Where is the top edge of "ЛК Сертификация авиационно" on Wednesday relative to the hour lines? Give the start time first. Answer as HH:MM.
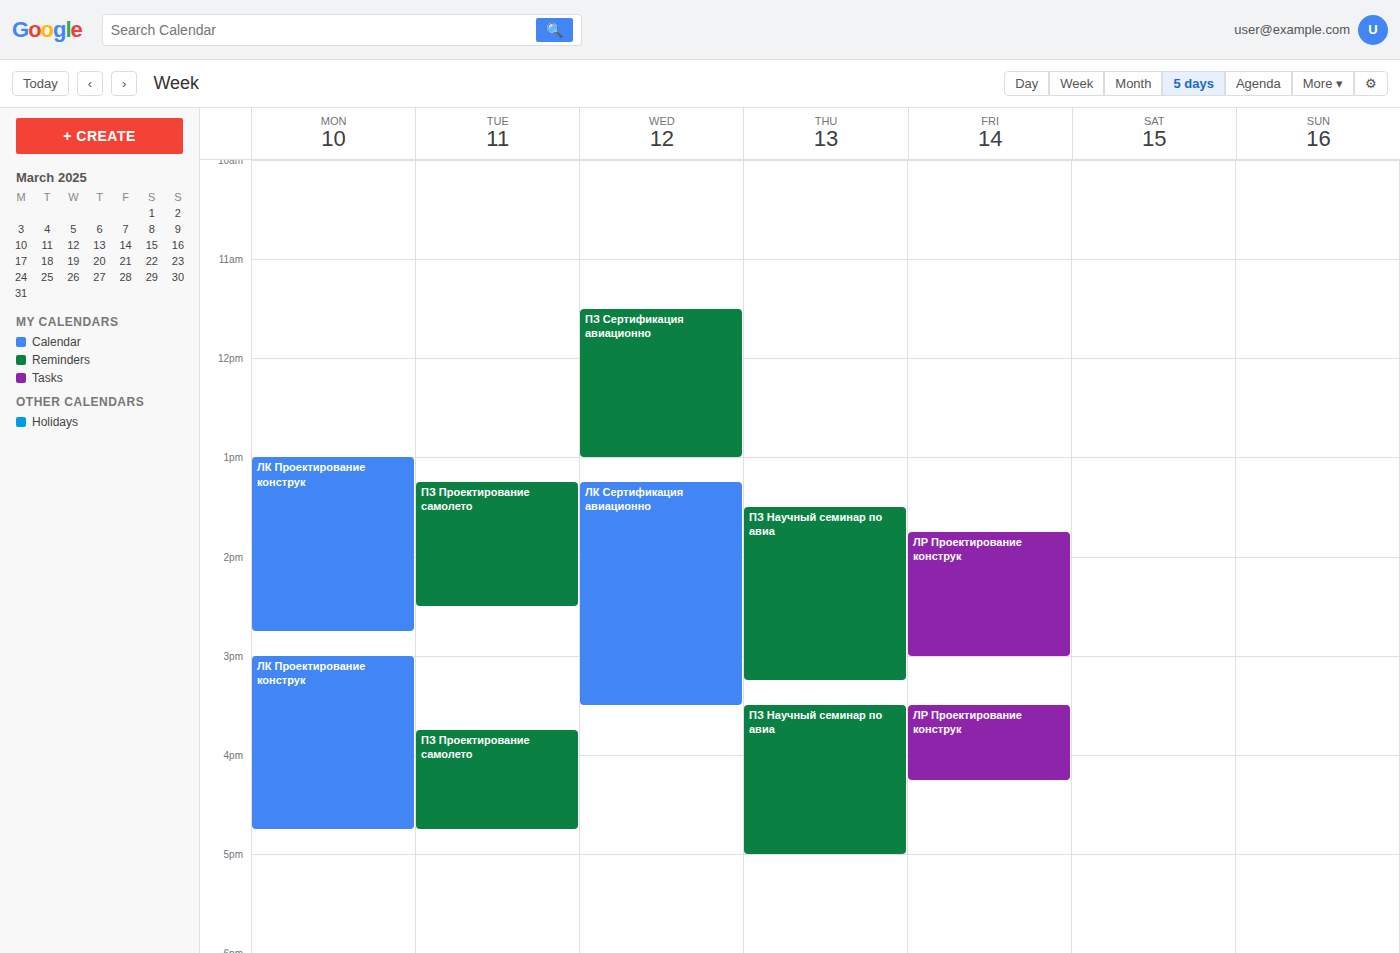
13:15 -- neither: a quarter of the way from the 13:00 line to the 14:00 line.